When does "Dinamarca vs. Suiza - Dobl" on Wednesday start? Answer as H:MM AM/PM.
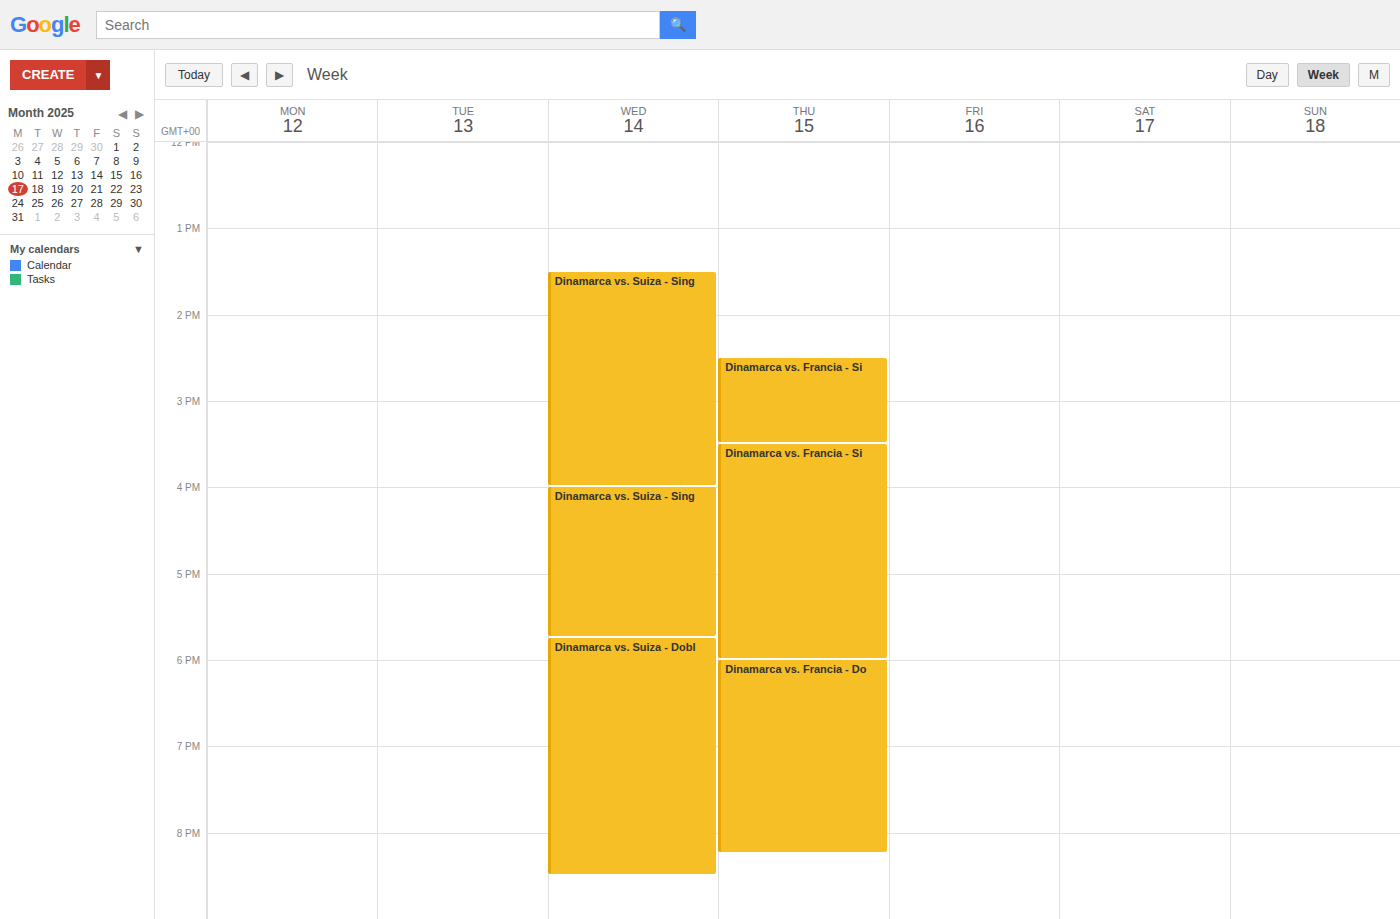
5:45 PM